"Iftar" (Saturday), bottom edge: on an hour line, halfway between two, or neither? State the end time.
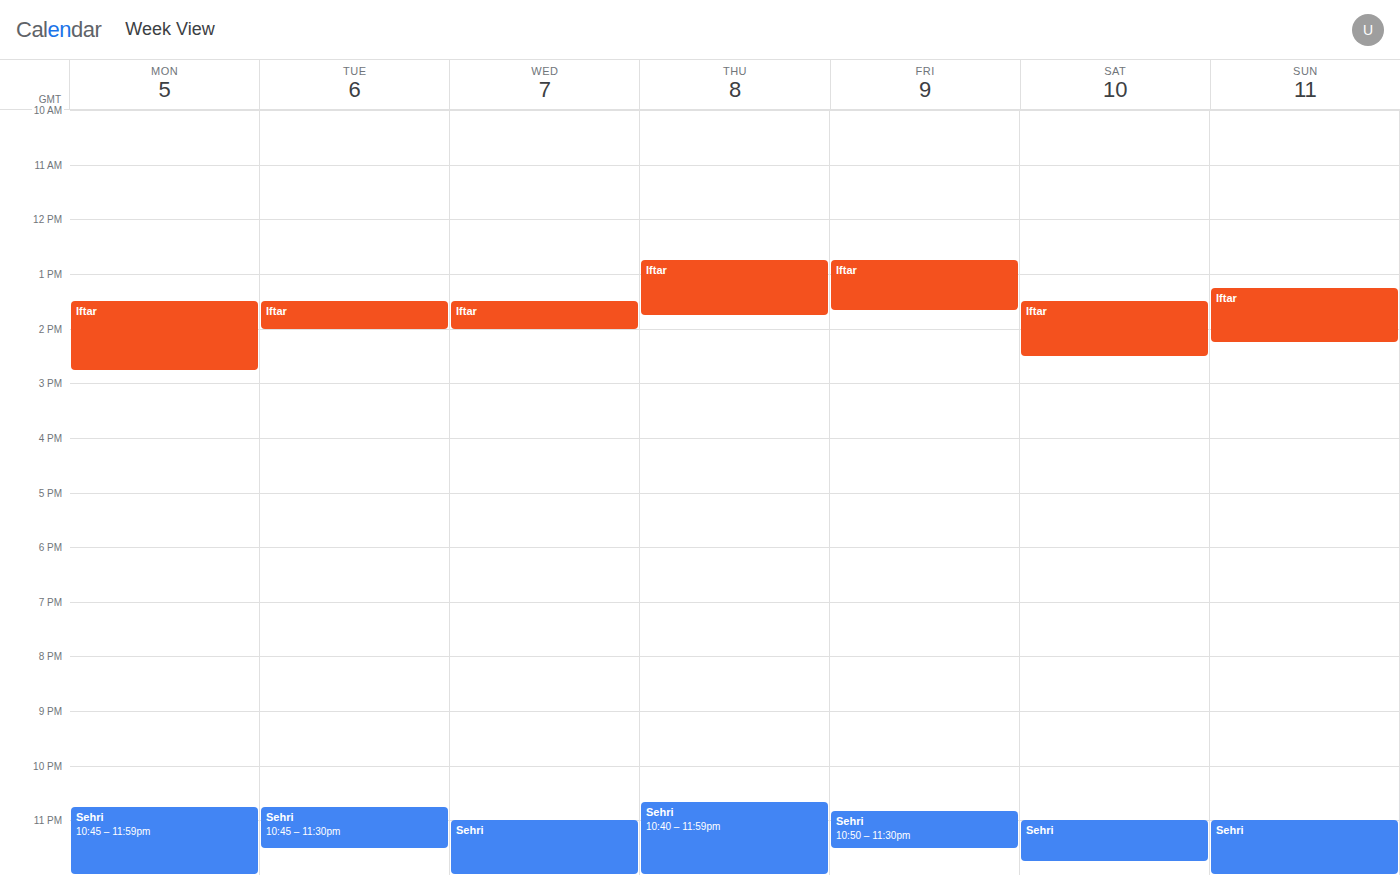
2:30 PM -- halfway between the 2 PM and 3 PM lines.